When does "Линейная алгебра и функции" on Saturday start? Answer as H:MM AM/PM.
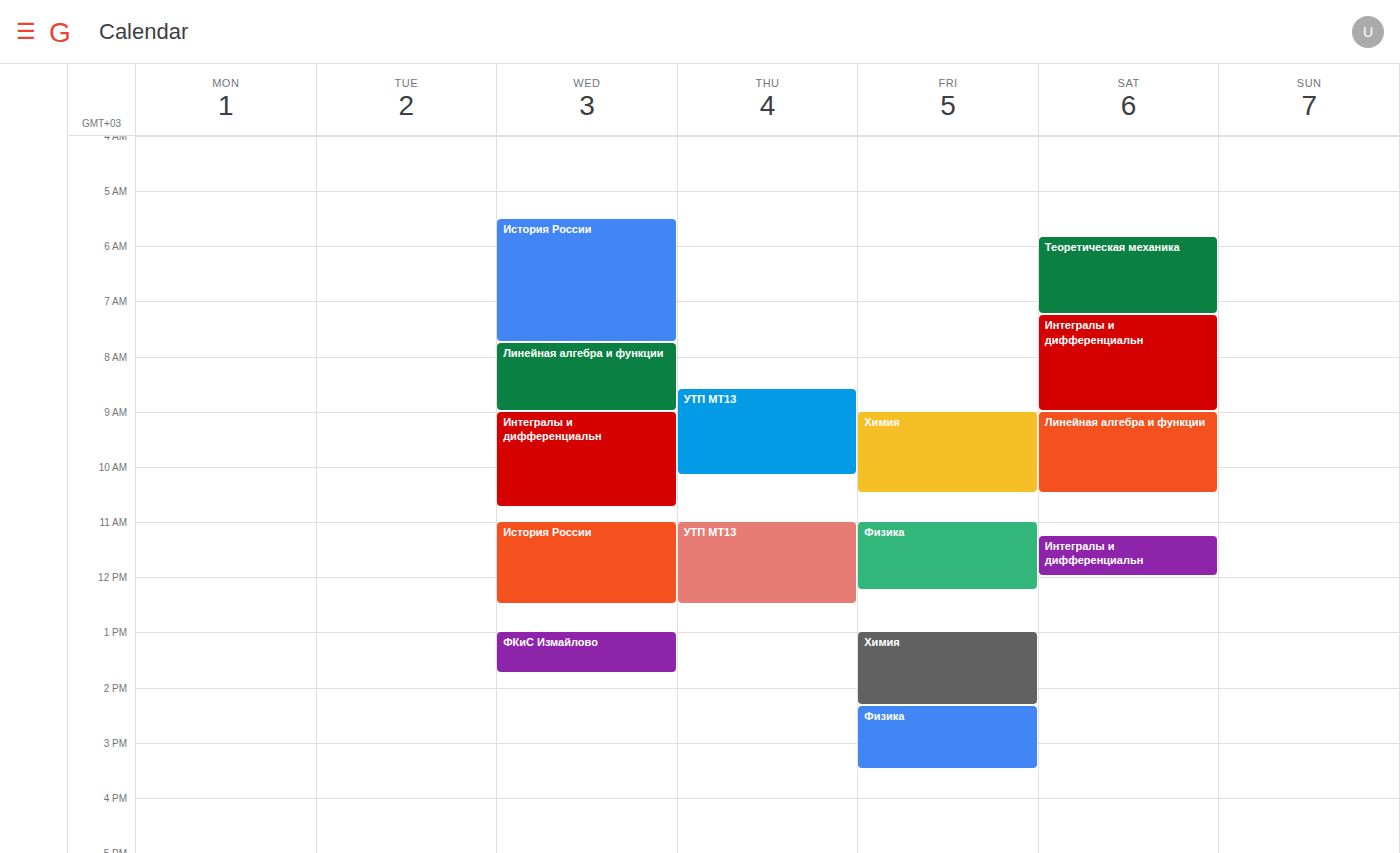
9:00 AM